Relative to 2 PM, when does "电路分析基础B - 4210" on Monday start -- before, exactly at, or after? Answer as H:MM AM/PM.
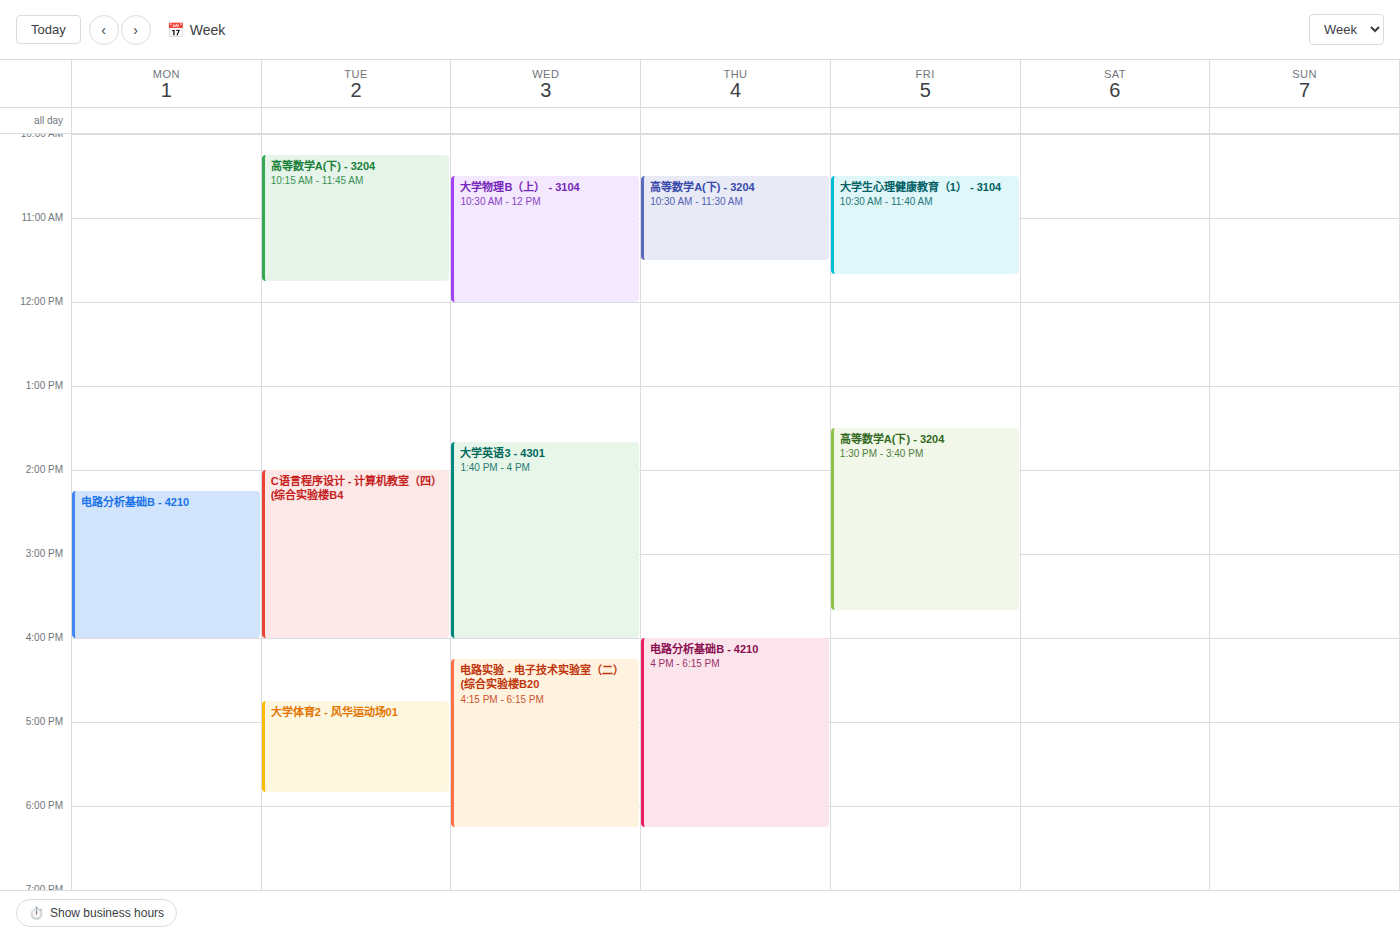
2:15 PM -- after 2 PM, 15 minutes below the 2 PM line.